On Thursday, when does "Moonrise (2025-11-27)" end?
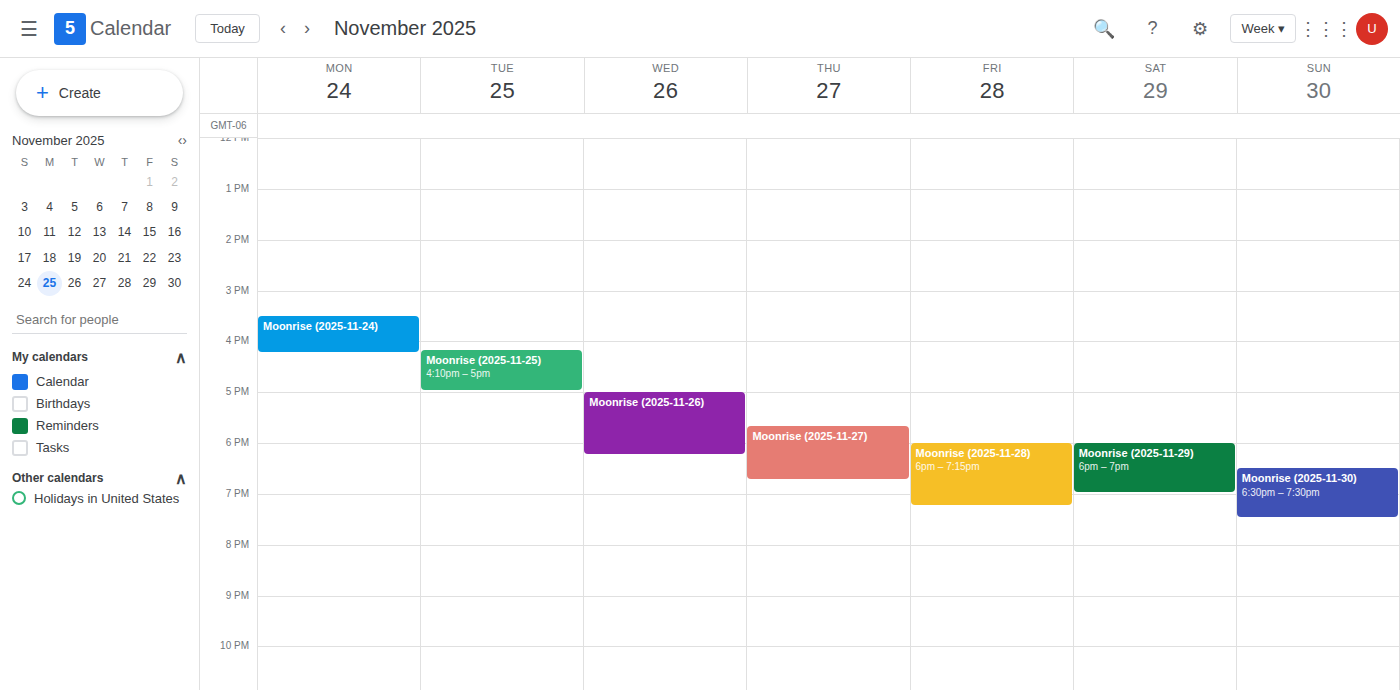
6:45 PM